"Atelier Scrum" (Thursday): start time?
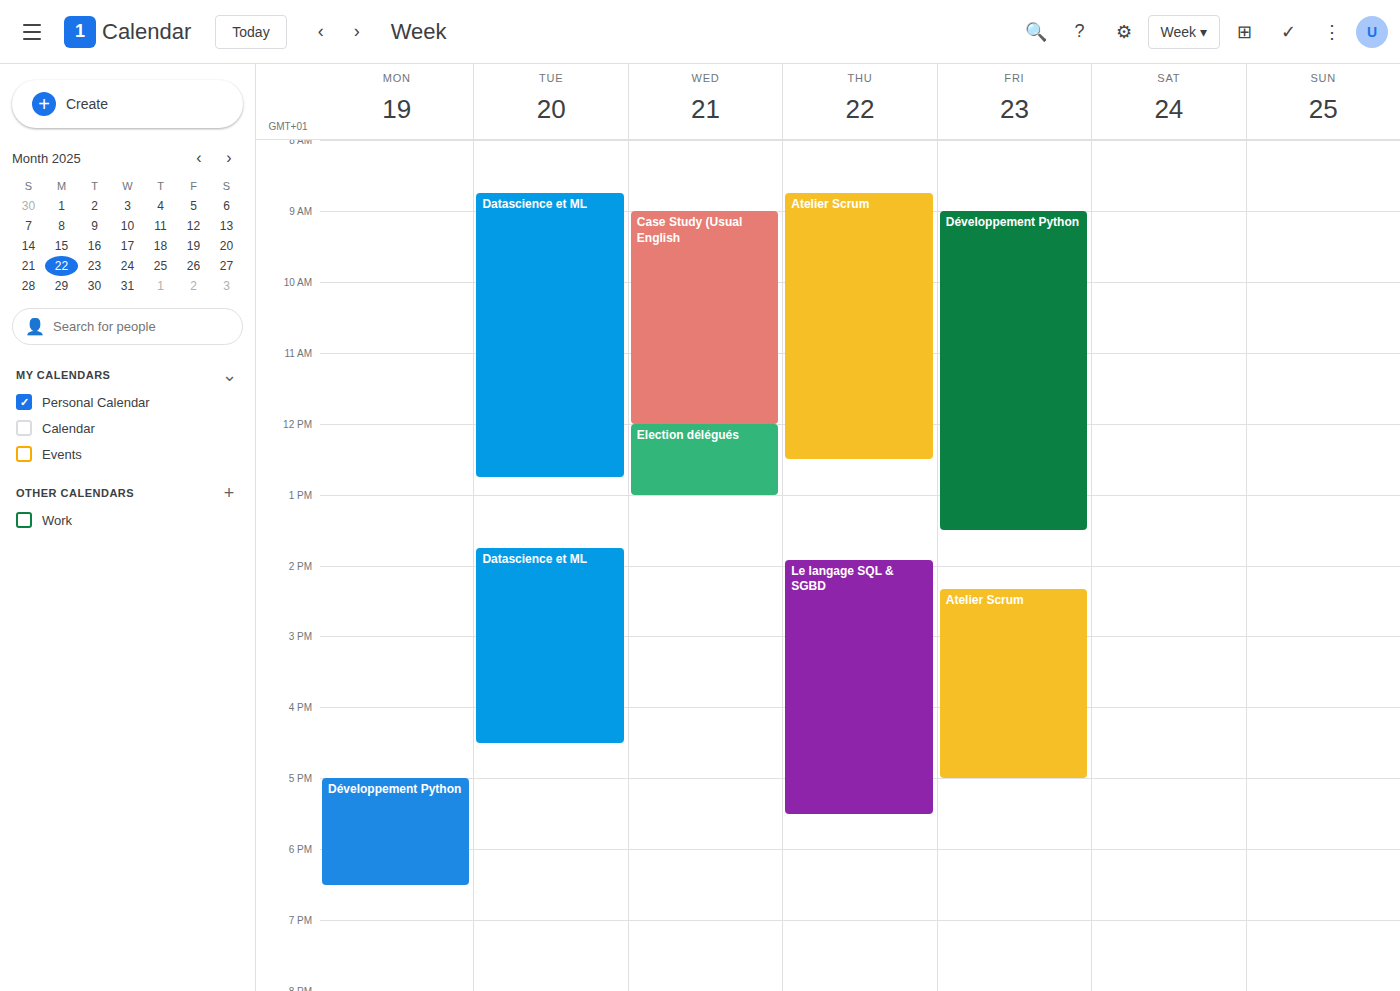
8:45 AM